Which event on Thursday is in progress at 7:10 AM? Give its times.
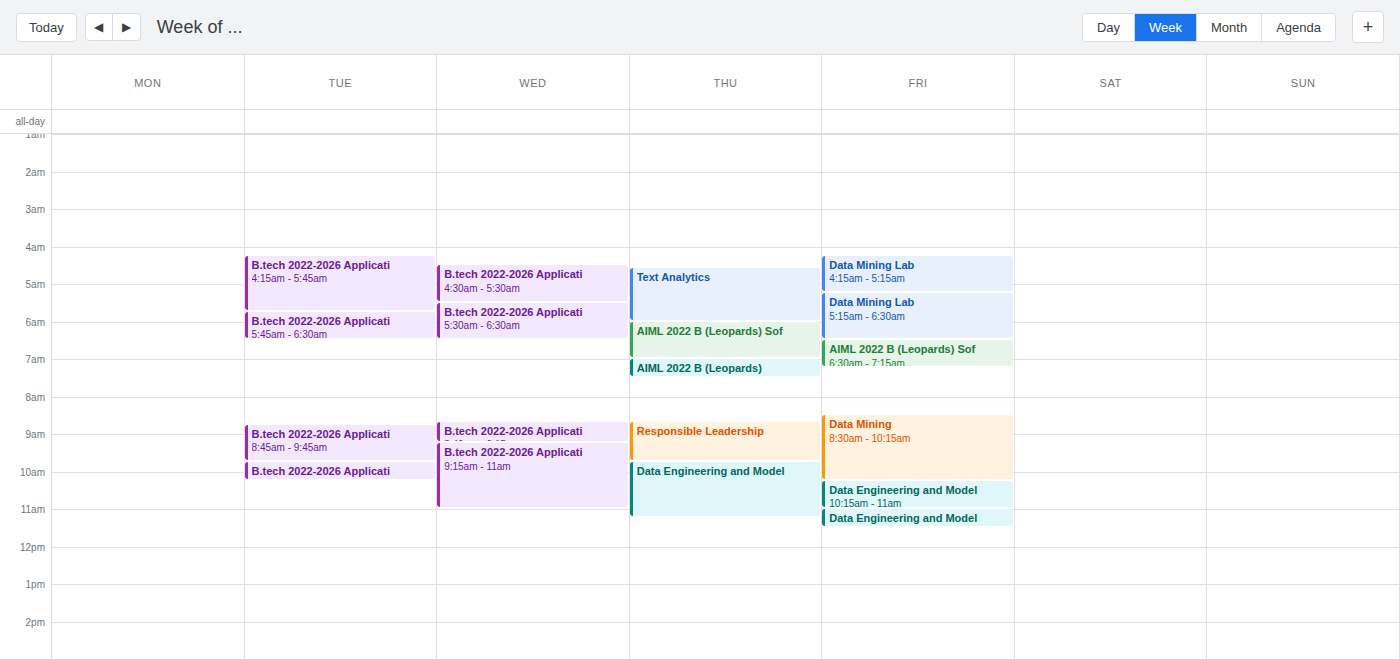
"AIML 2022 B (Leopards)", 7:00 AM to 7:30 AM